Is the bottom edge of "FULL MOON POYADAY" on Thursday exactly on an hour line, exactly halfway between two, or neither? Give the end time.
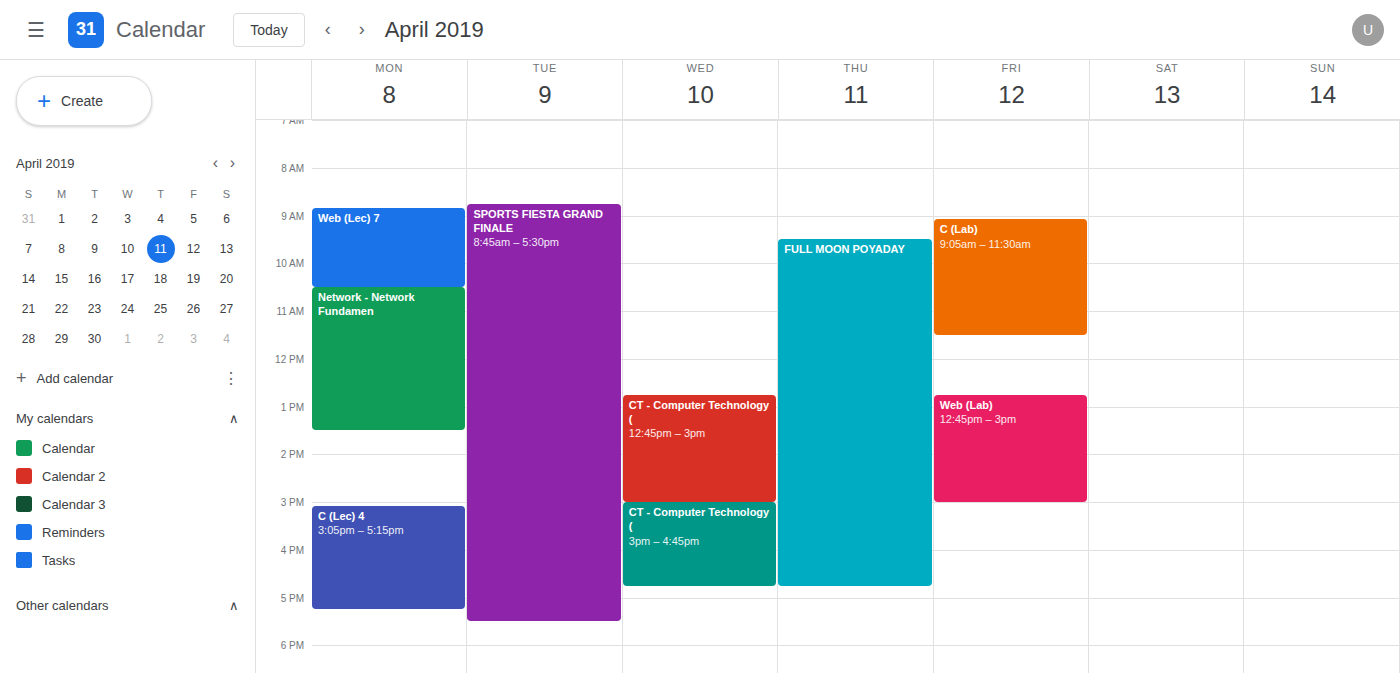
4:45 PM -- neither: three quarters of the way from the 4 PM line to the 5 PM line.